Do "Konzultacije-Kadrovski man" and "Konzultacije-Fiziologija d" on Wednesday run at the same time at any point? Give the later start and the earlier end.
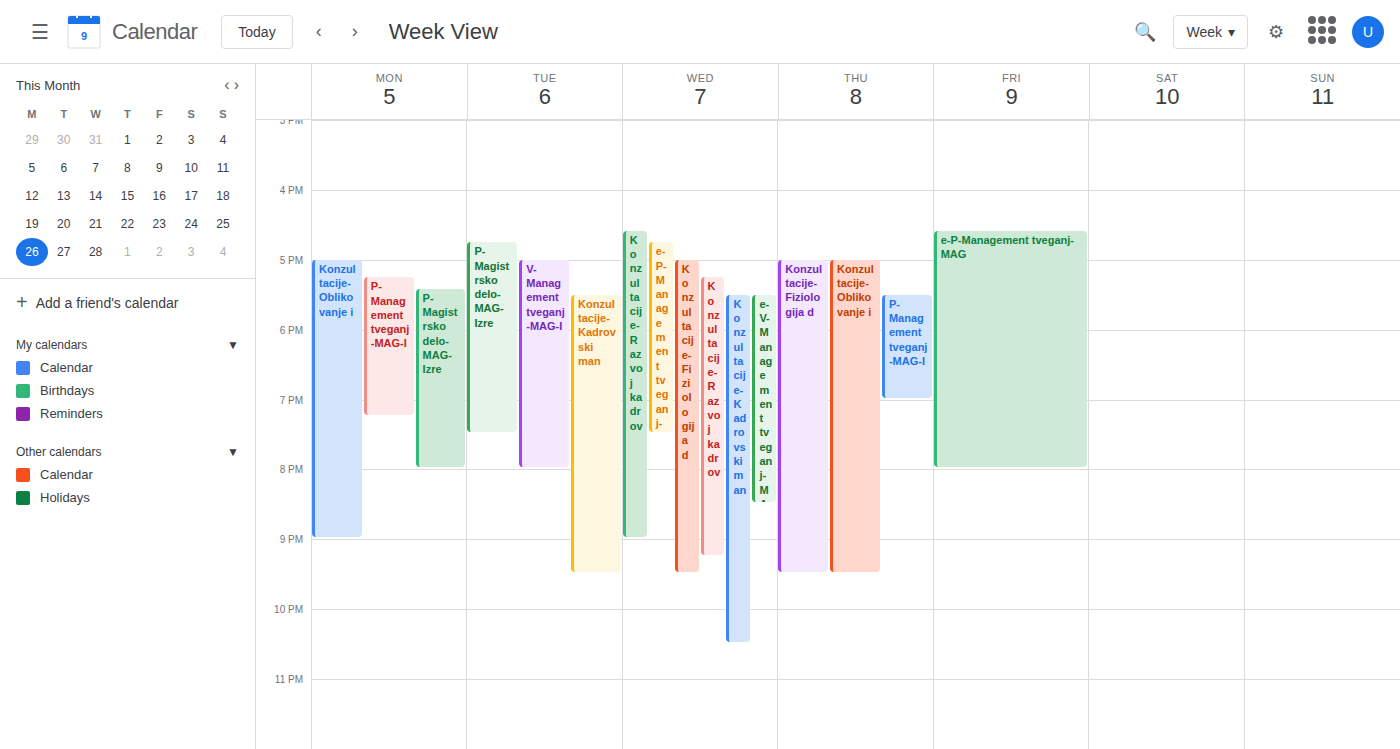
"Konzultacije-Kadrovski man" starts at 5:30 PM, before "Konzultacije-Fiziologija d" ends at 9:30 PM -- they overlap.